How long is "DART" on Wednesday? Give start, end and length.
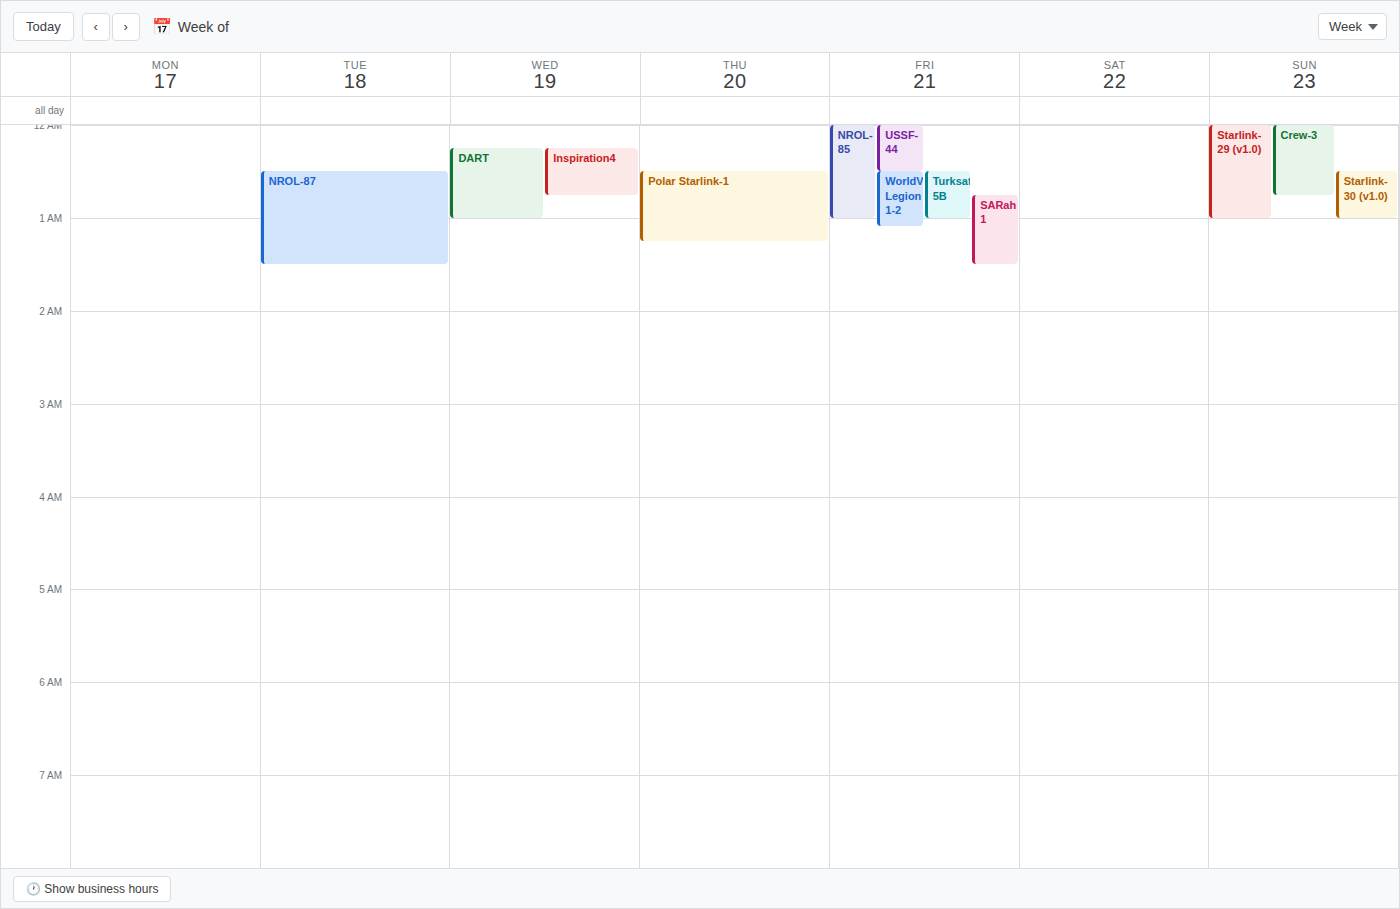
00:15 to 01:00, 45 minutes